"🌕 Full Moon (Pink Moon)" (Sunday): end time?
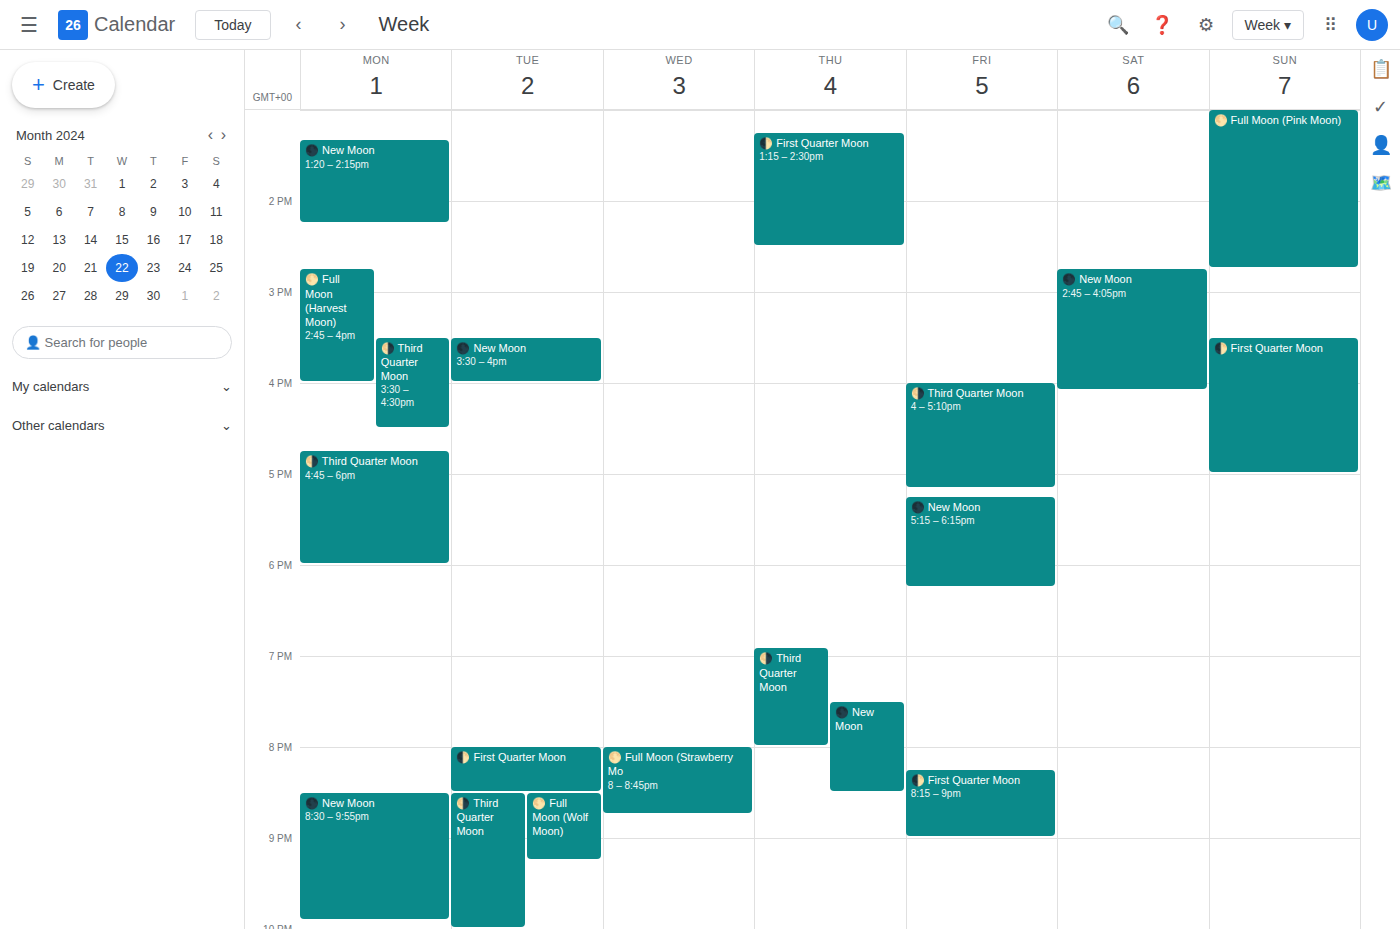
2:45 PM